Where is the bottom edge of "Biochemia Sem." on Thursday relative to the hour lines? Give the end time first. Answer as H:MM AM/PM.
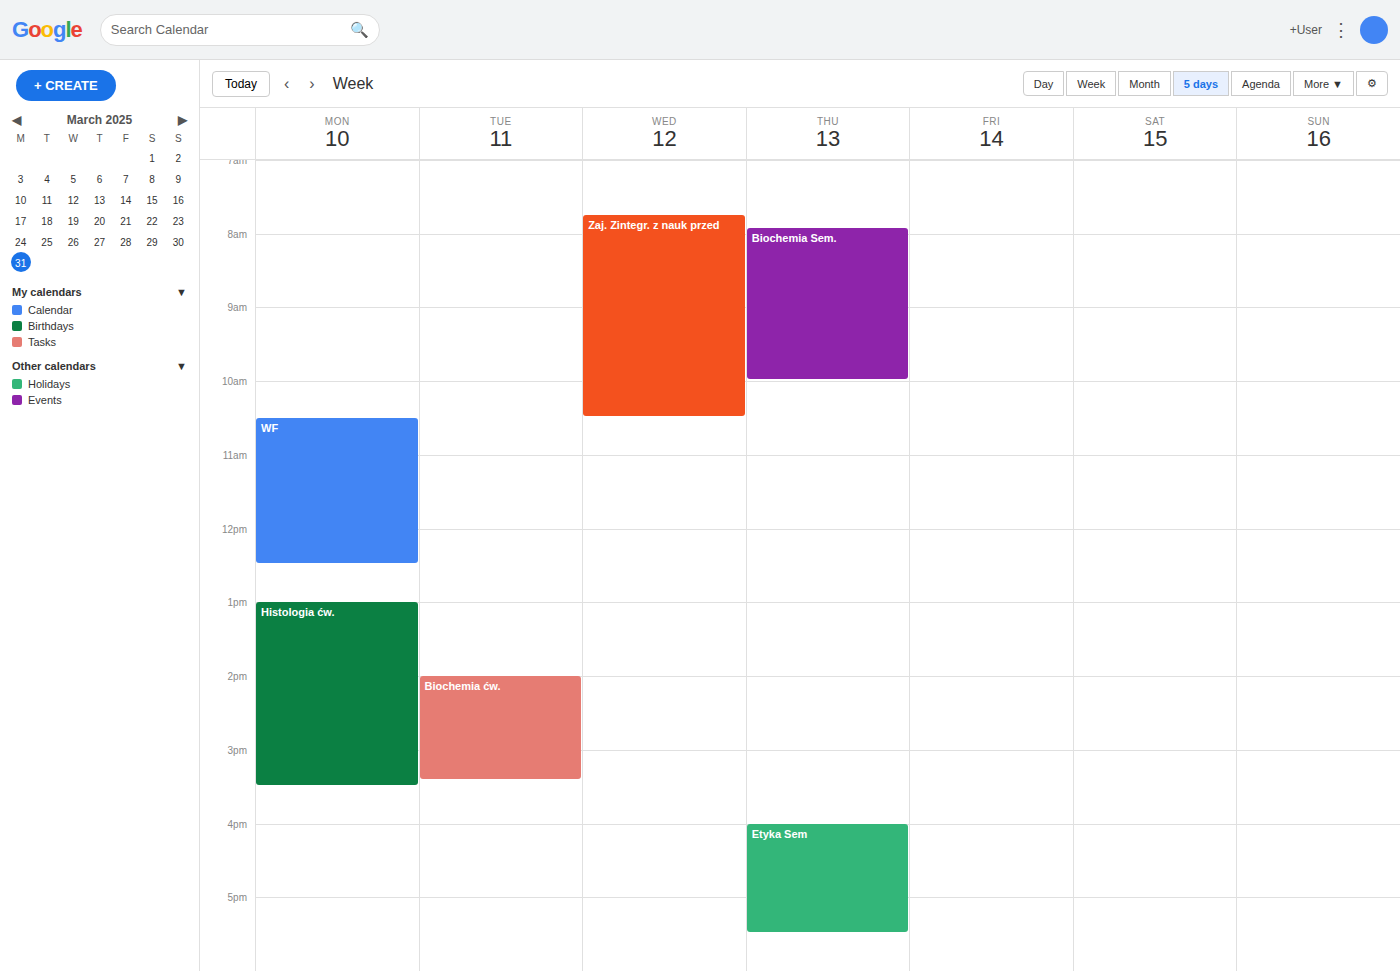
10:00 AM -- exactly on the 10 AM line.